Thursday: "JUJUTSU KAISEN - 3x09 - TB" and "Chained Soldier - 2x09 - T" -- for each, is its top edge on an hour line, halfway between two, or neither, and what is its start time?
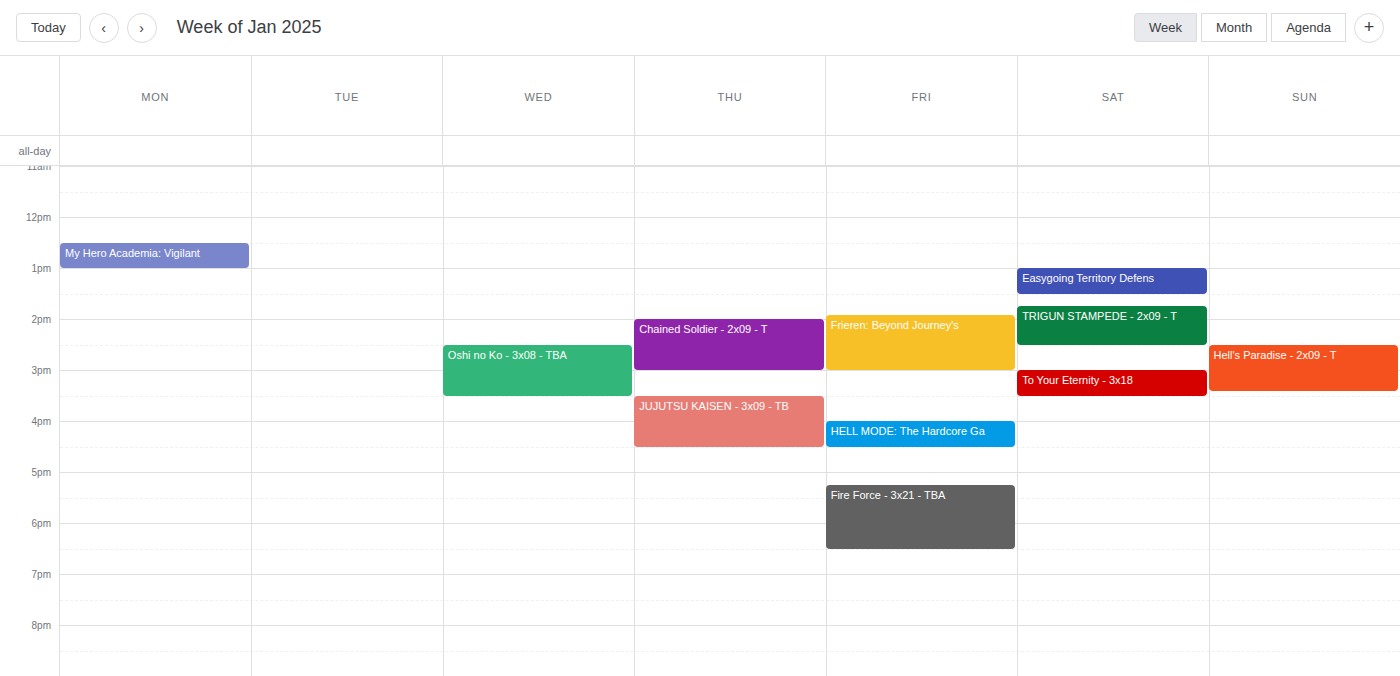
"JUJUTSU KAISEN - 3x09 - TB": 3:30 PM, halfway between the 3 PM and 4 PM lines. "Chained Soldier - 2x09 - T": 2:00 PM, exactly on the 2 PM line.